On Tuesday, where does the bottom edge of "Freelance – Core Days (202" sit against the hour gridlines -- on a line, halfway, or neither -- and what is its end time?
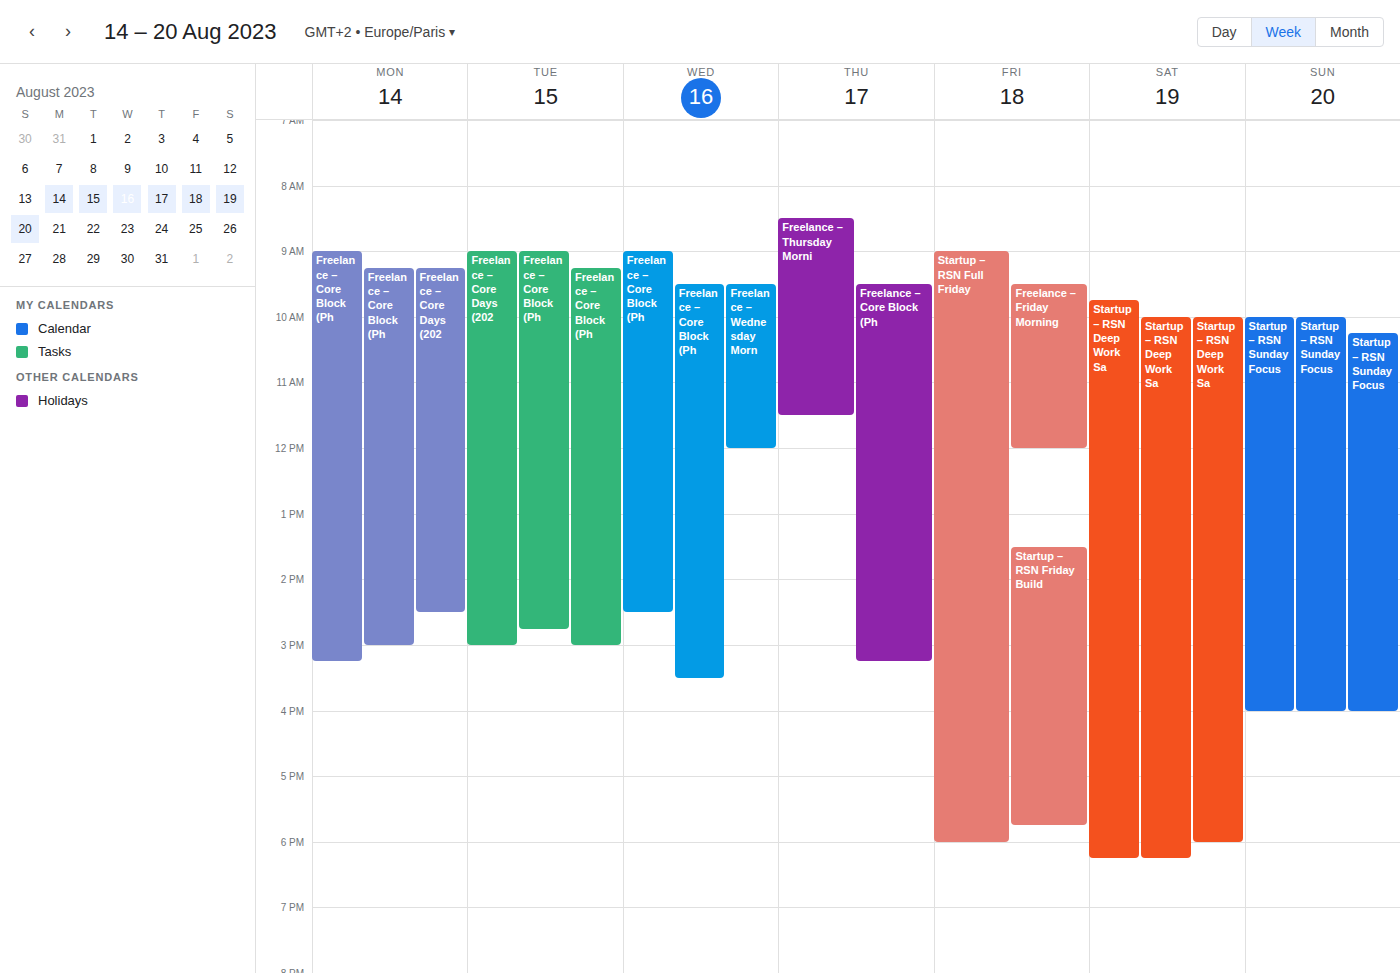
3:00 PM -- exactly on the 3 PM line.